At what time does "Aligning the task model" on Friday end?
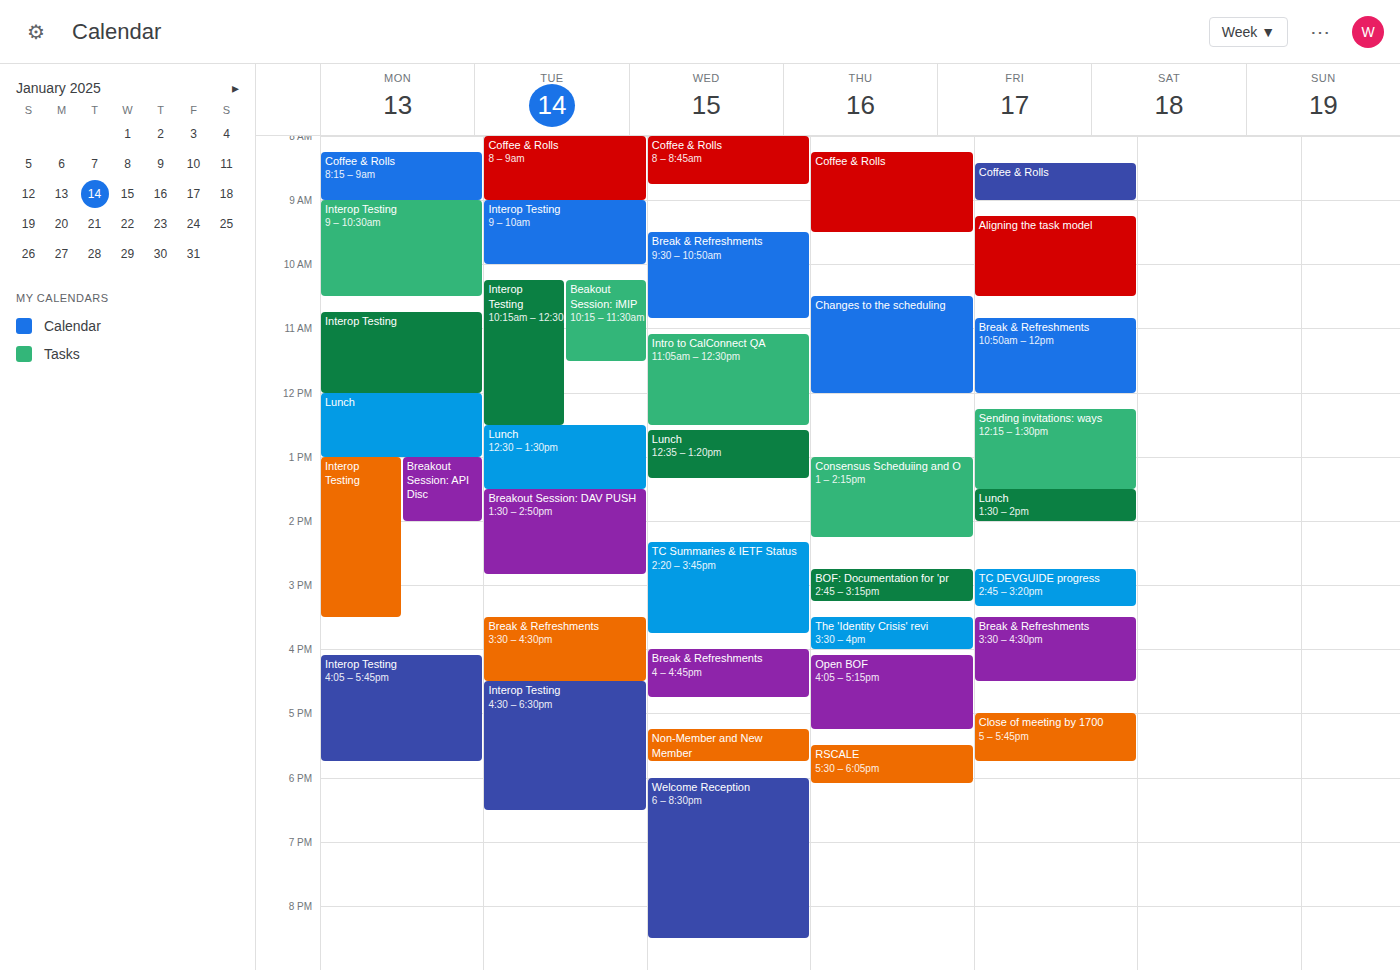
10:30 AM